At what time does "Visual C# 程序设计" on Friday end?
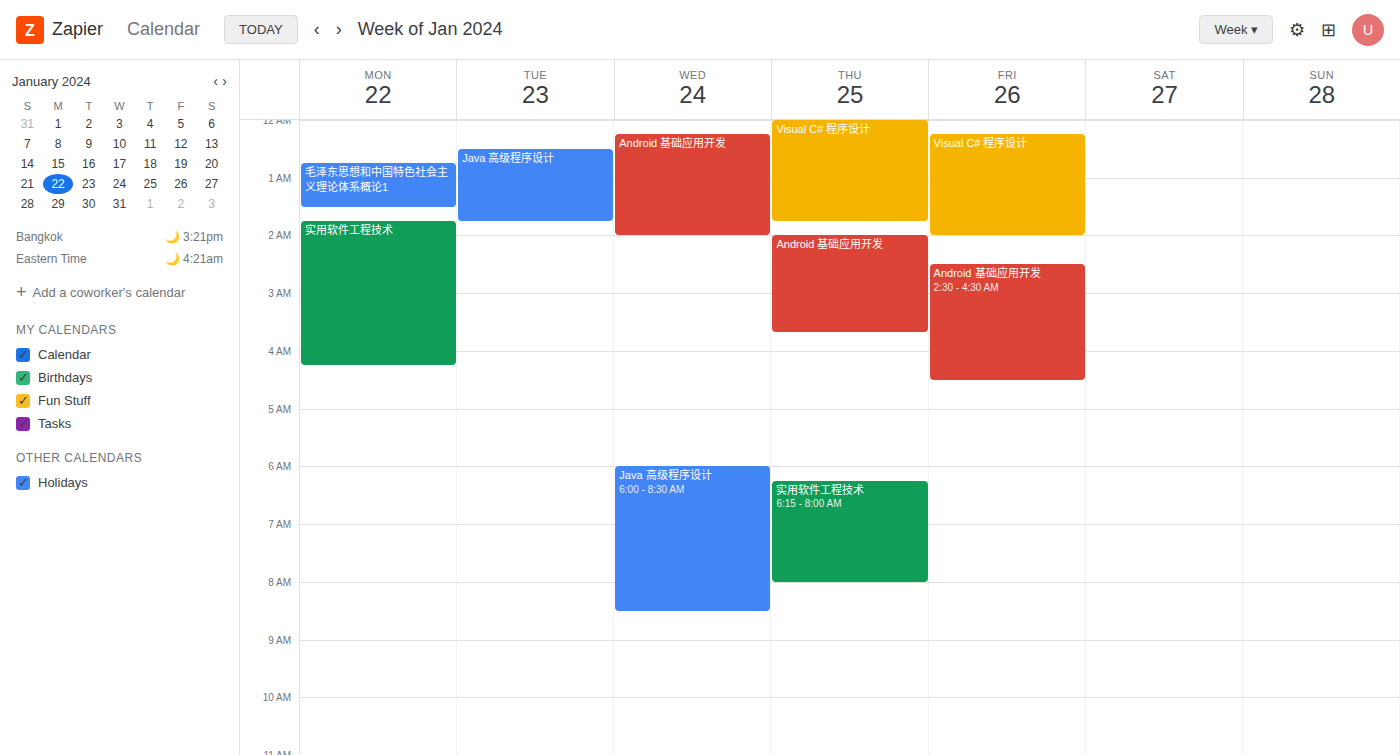
2:00 AM